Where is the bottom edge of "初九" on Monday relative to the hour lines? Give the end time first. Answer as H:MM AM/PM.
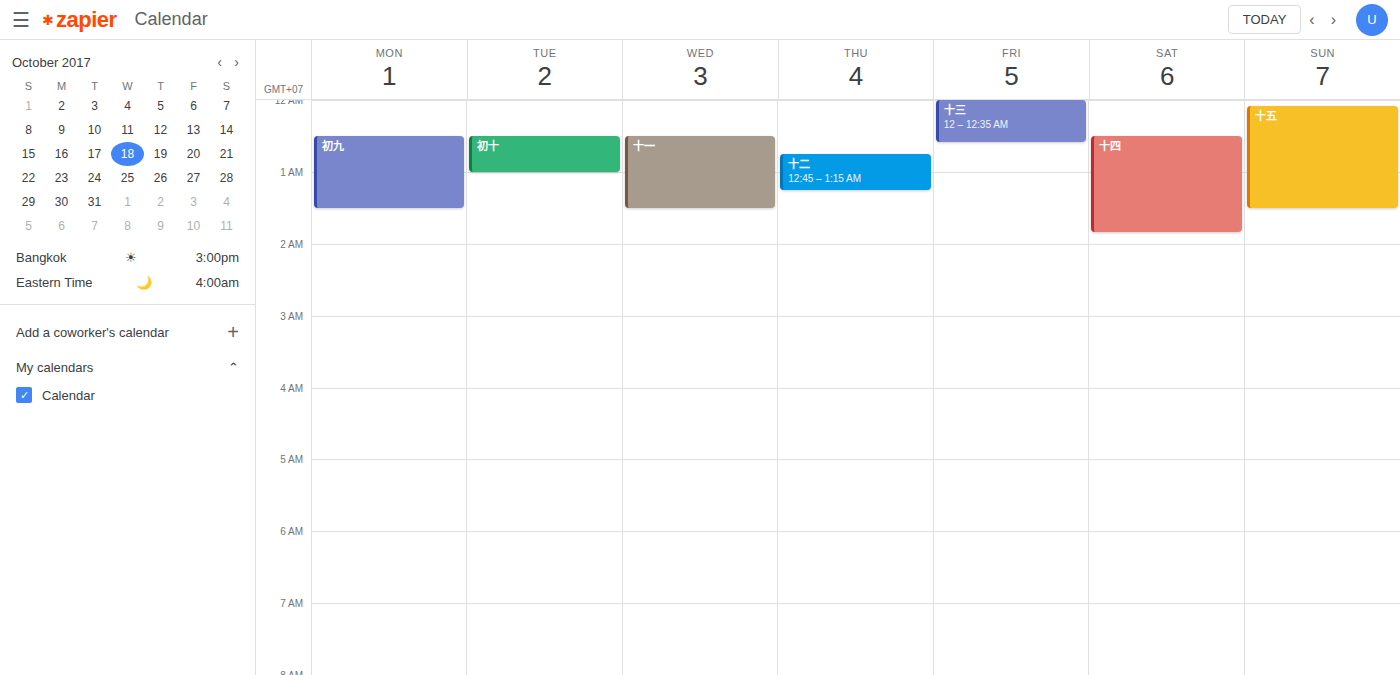
1:30 AM -- halfway between the 1 AM and 2 AM lines.